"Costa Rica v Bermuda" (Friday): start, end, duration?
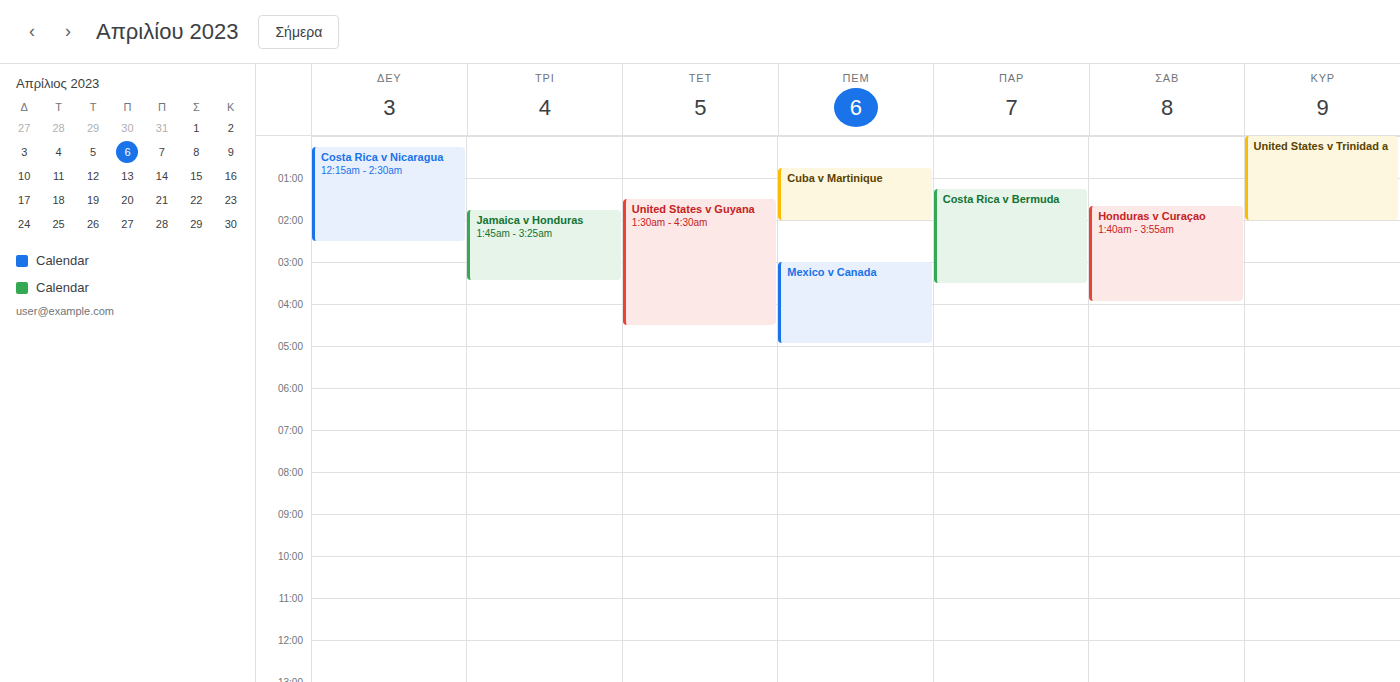
1:15 AM to 3:30 AM, 2 hours 15 minutes